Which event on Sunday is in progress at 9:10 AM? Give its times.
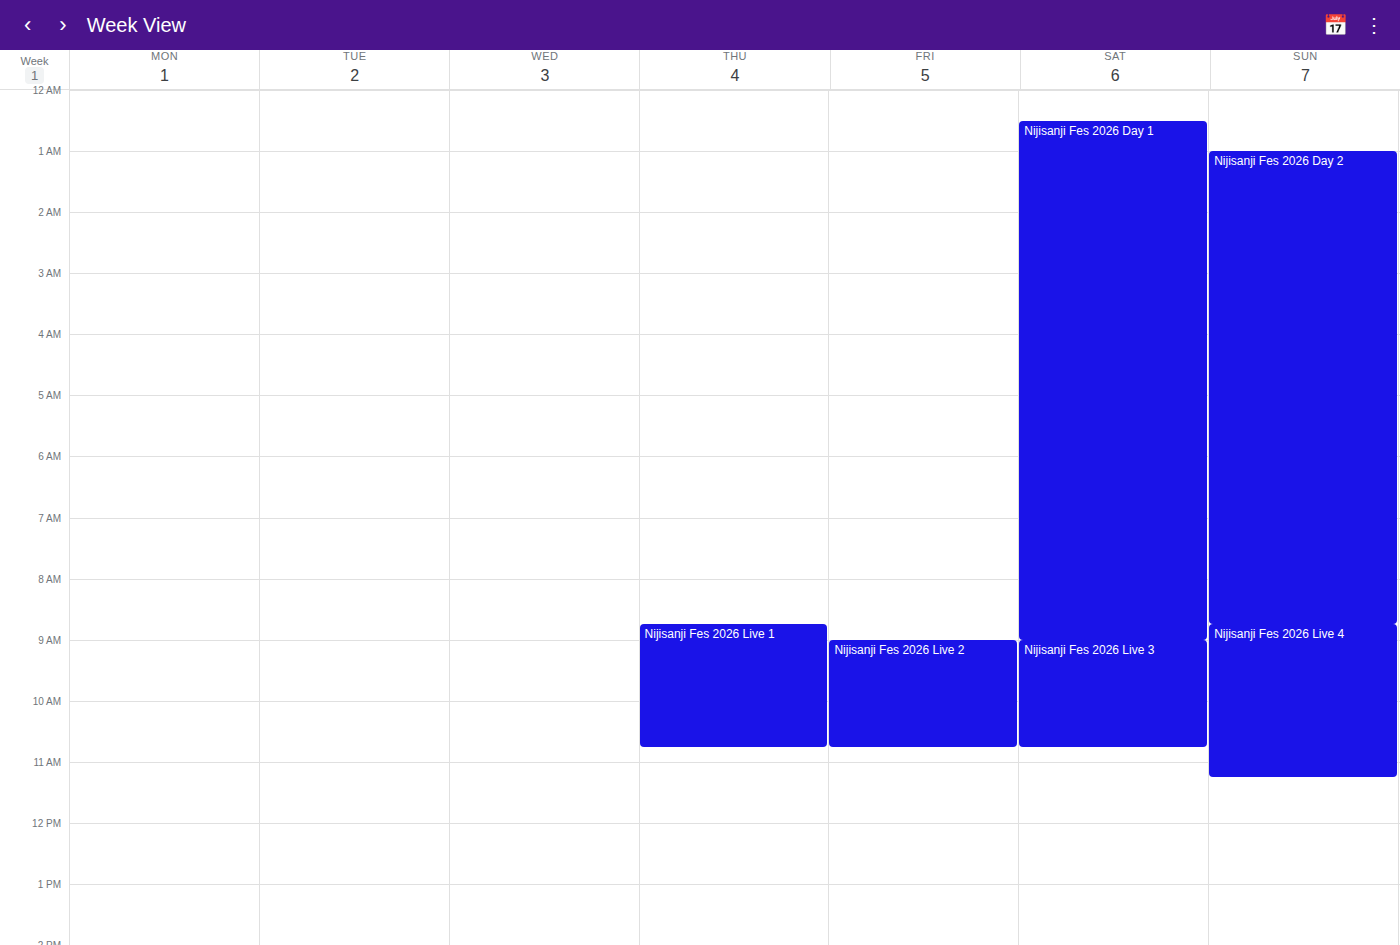
"Nijisanji Fes 2026 Live 4", 8:45 AM to 11:15 AM